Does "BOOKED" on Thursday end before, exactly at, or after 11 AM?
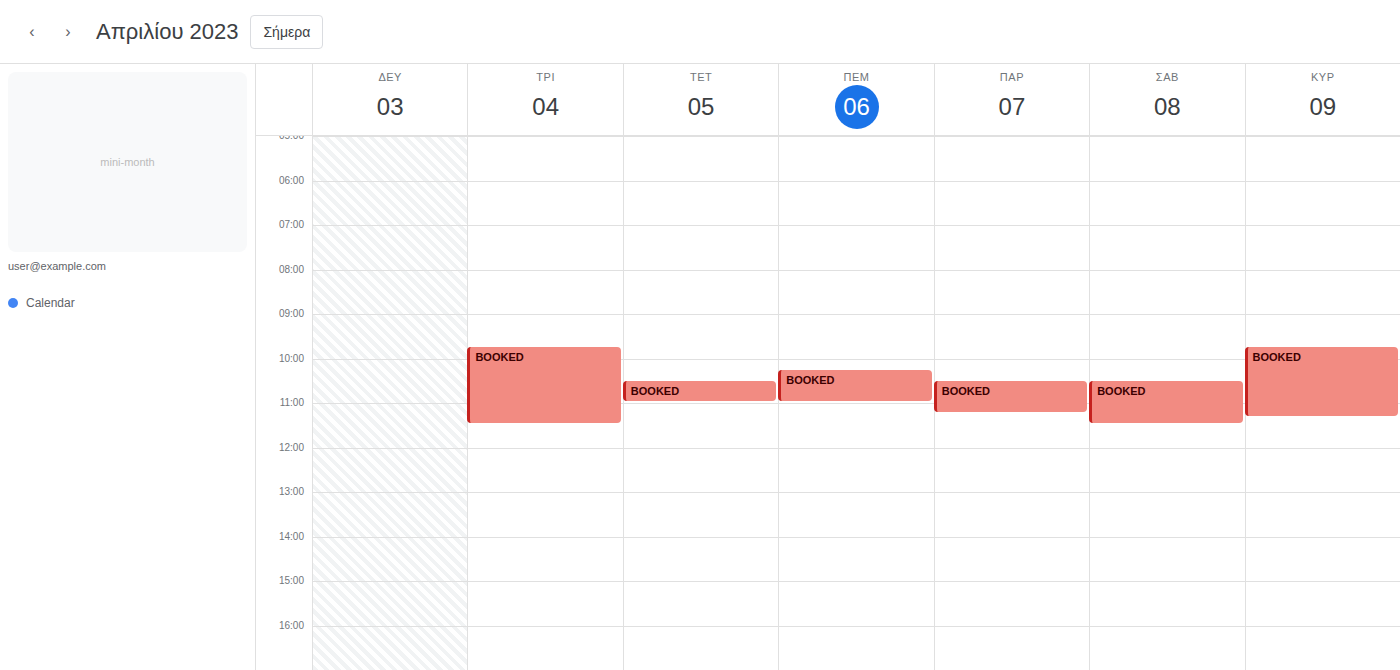
11:00 AM -- exactly at 11 AM, on the 11 AM line.